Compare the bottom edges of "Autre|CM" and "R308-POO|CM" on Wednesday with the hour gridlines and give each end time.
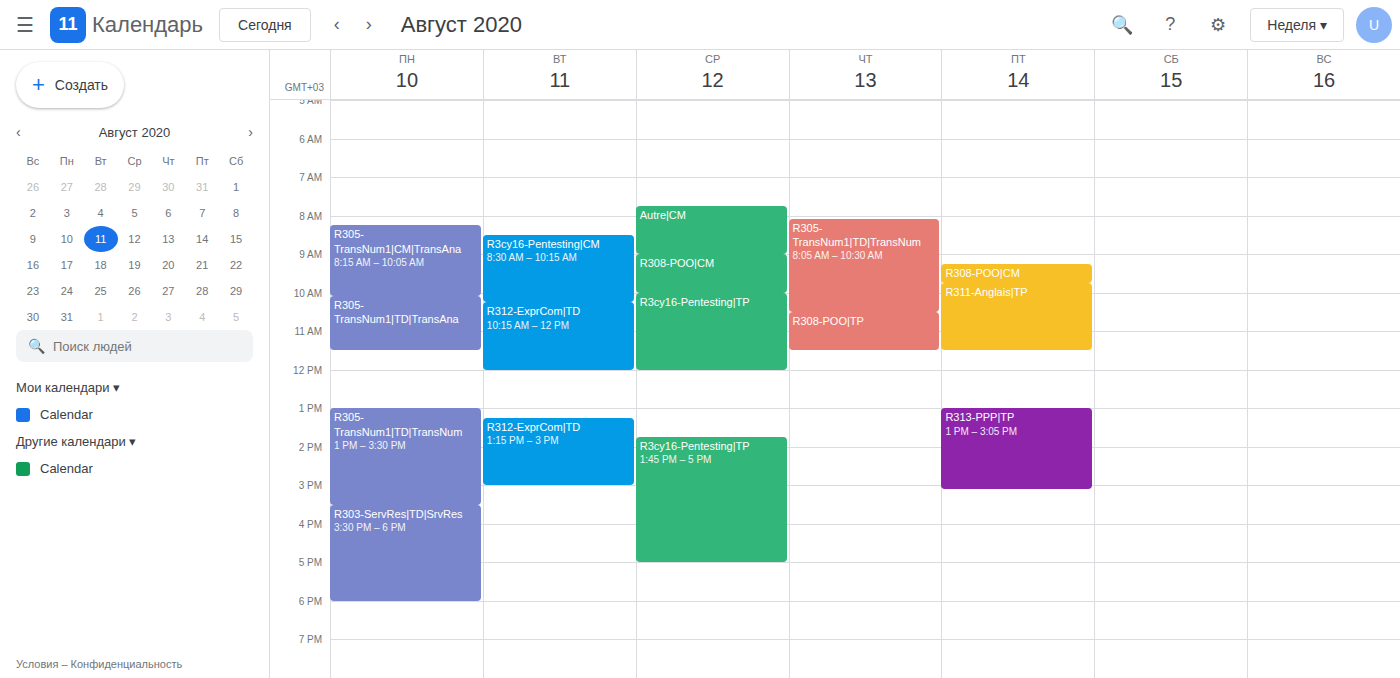
"Autre|CM": 9:00 AM, exactly on the 9 AM line. "R308-POO|CM": 10:00 AM, exactly on the 10 AM line.